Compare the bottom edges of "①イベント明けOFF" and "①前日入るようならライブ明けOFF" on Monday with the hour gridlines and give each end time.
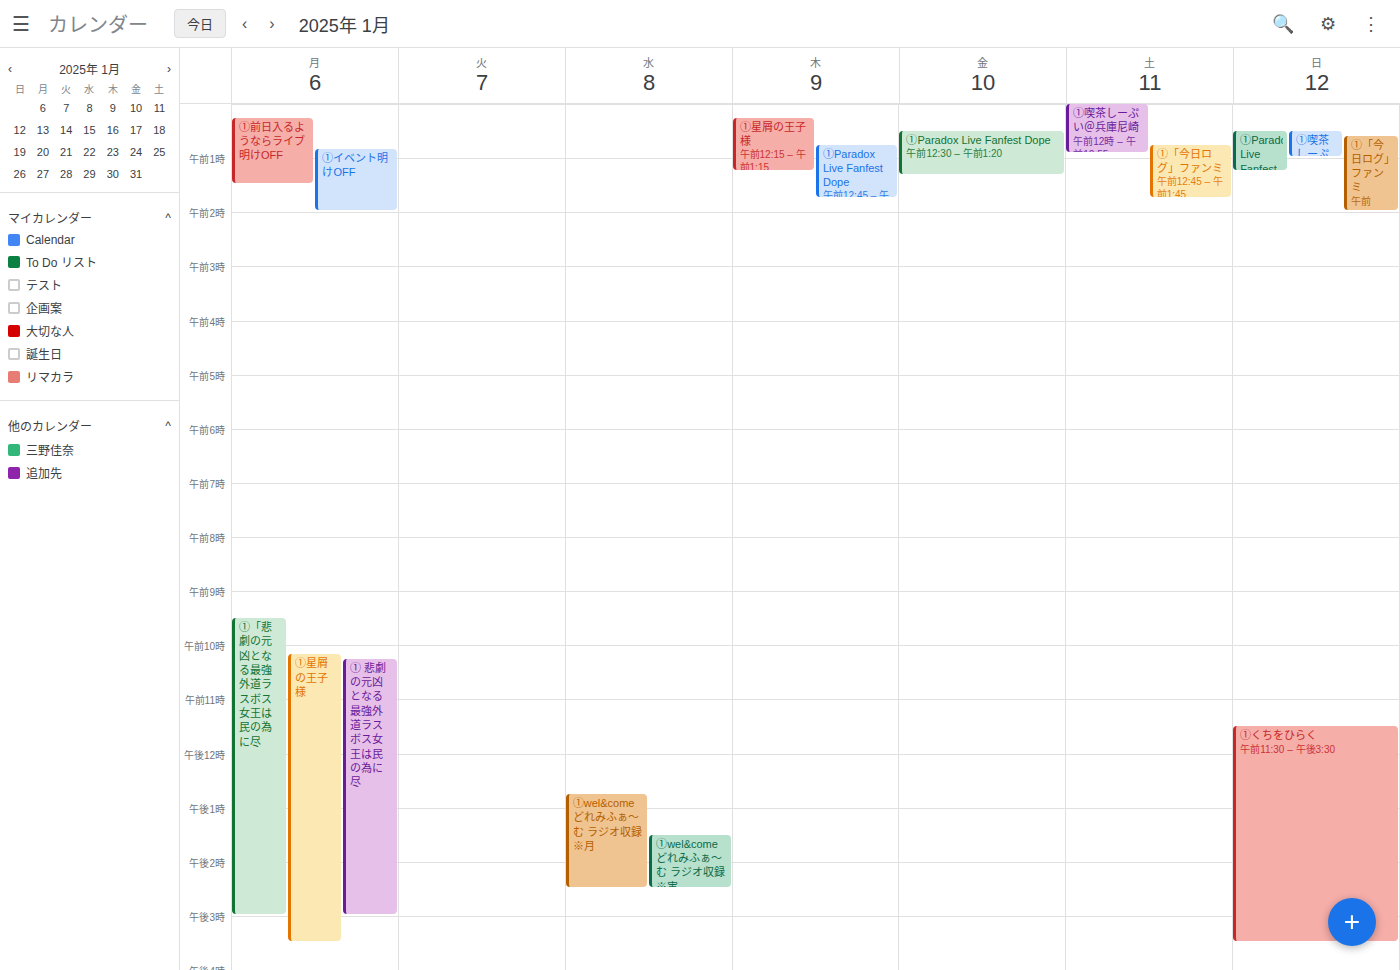
"①イベント明けOFF": 2:00 AM, exactly on the 2 AM line. "①前日入るようならライブ明けOFF": 1:30 AM, halfway between the 1 AM and 2 AM lines.